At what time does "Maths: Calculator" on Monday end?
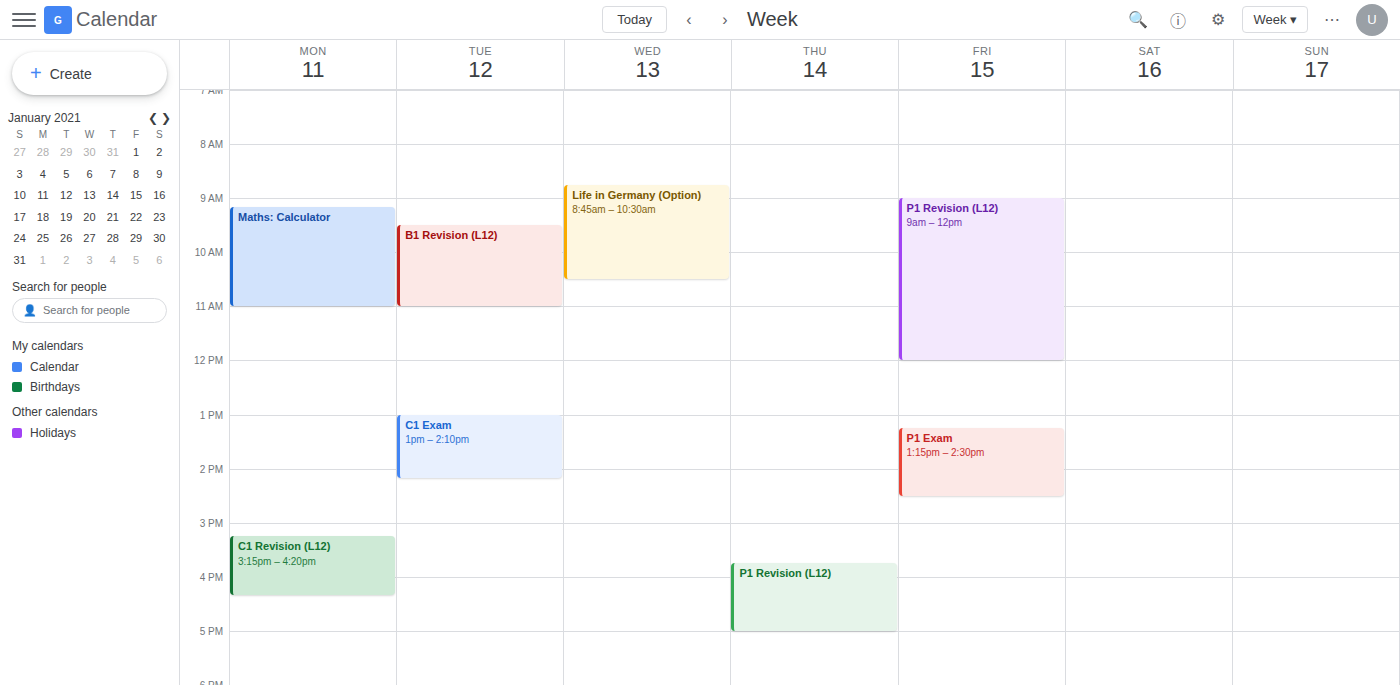
11:00 AM